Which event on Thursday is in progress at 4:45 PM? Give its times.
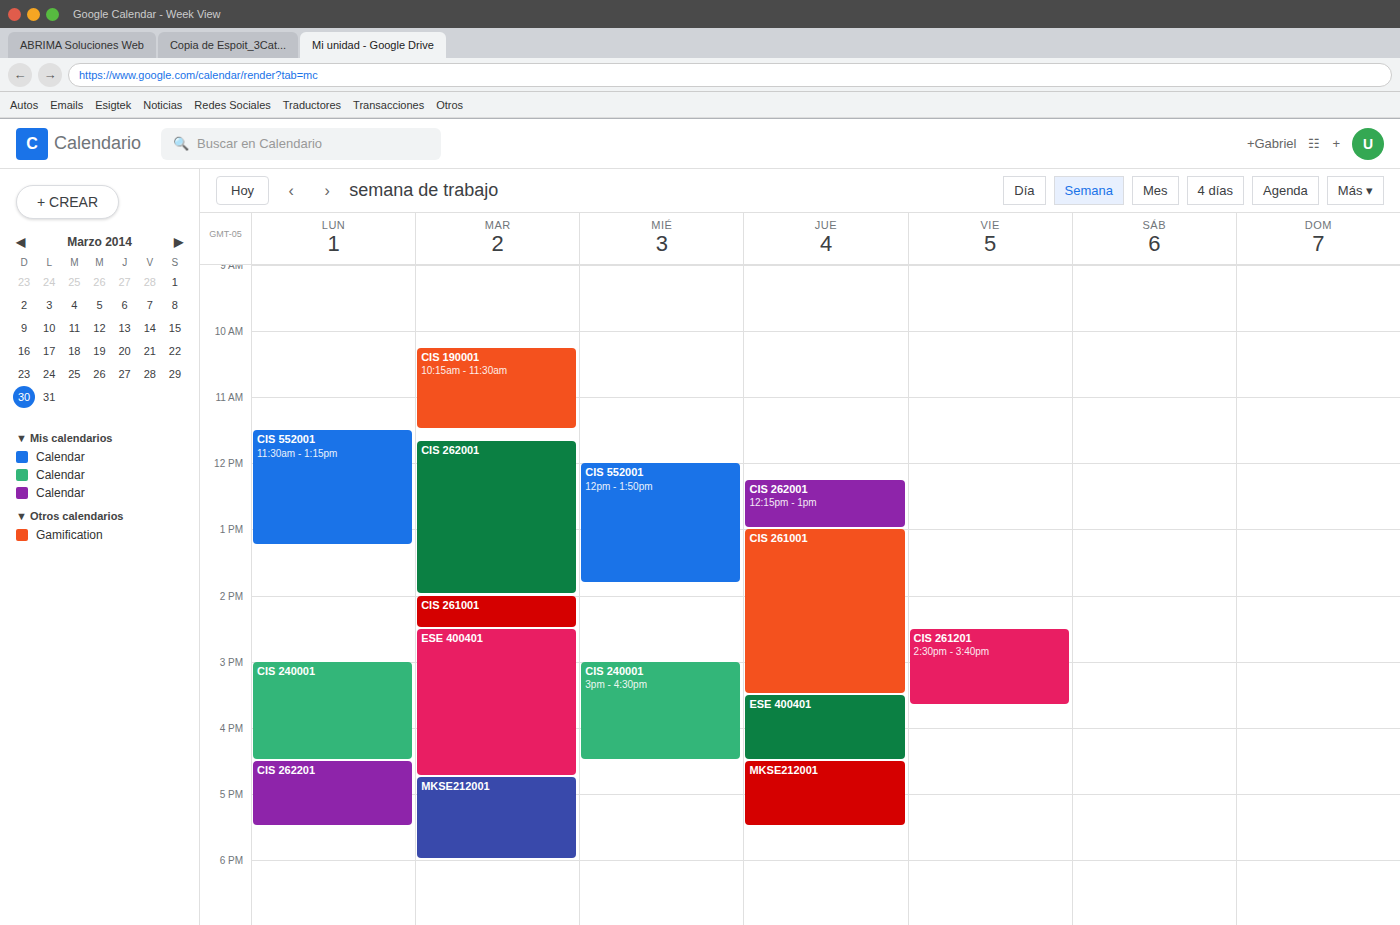
"MKSE212001", 4:30 PM to 5:30 PM